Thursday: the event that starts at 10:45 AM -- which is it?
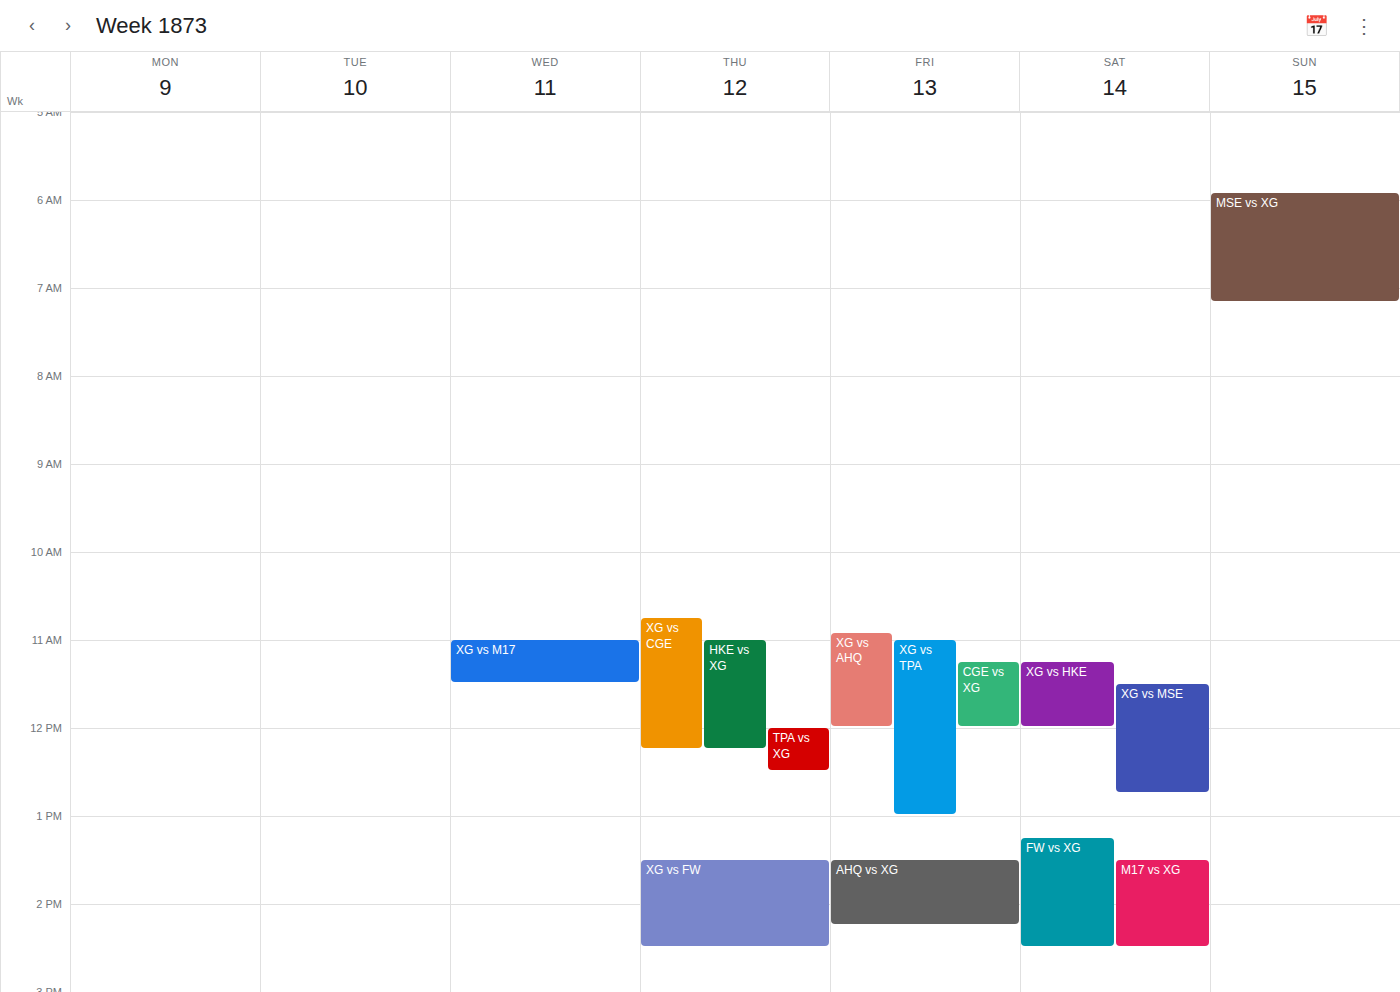
"XG vs CGE"